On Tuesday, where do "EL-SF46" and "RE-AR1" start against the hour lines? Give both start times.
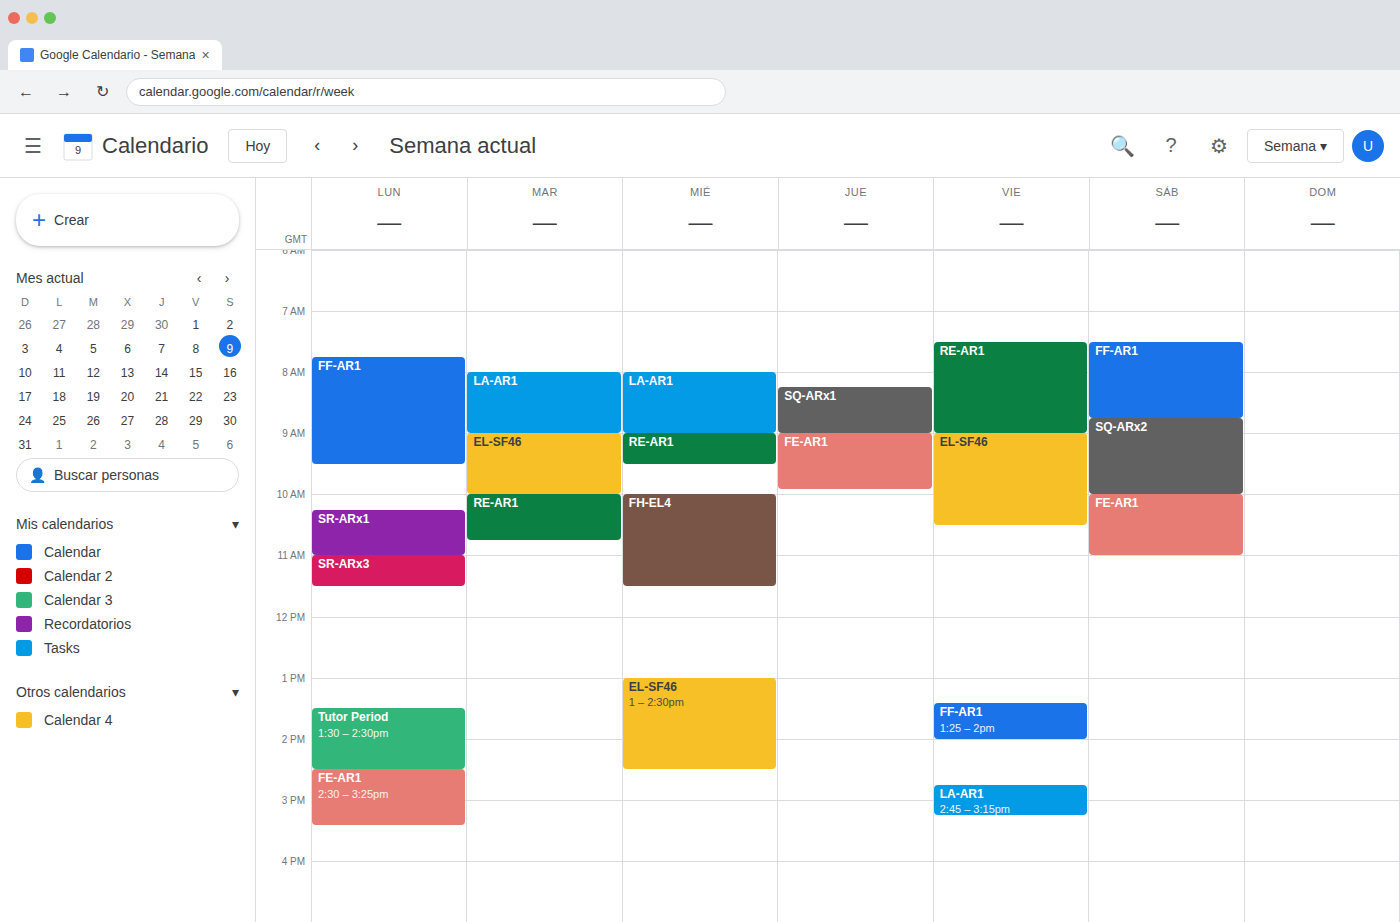
"EL-SF46": 9:00 AM, exactly on the 9 AM line. "RE-AR1": 10:00 AM, exactly on the 10 AM line.